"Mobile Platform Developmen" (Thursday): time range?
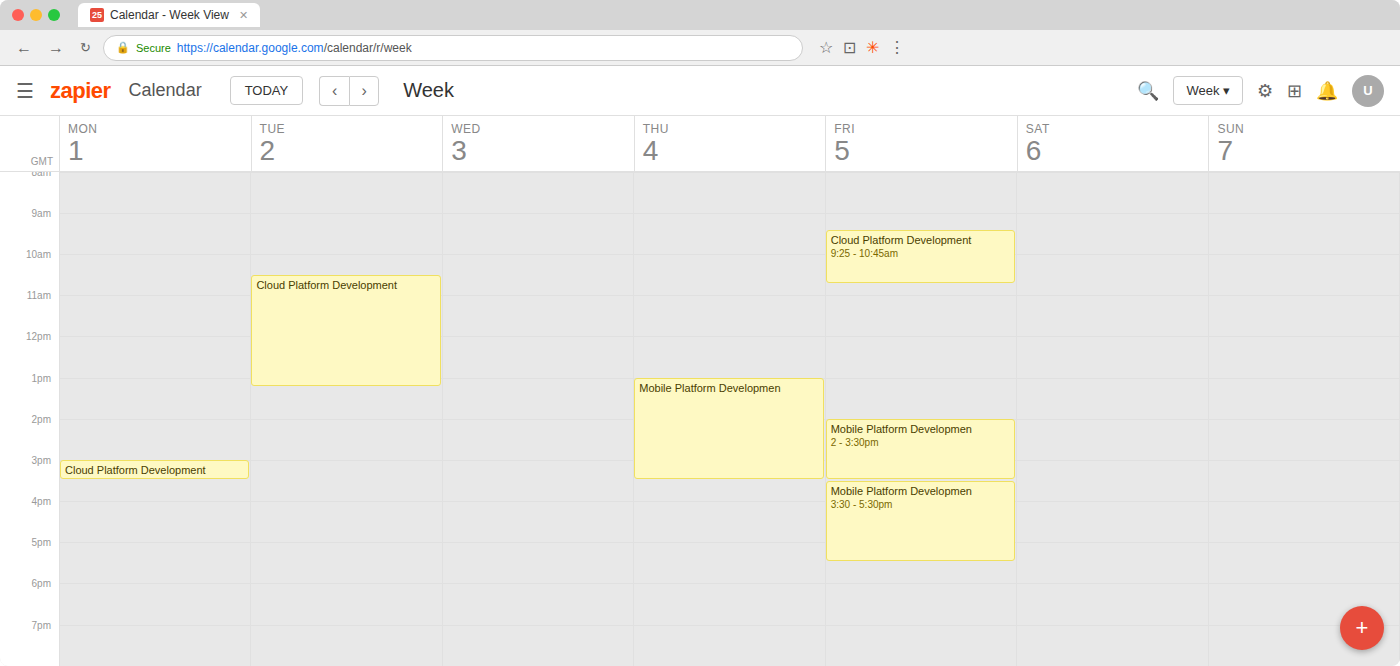
1:00 PM to 3:30 PM